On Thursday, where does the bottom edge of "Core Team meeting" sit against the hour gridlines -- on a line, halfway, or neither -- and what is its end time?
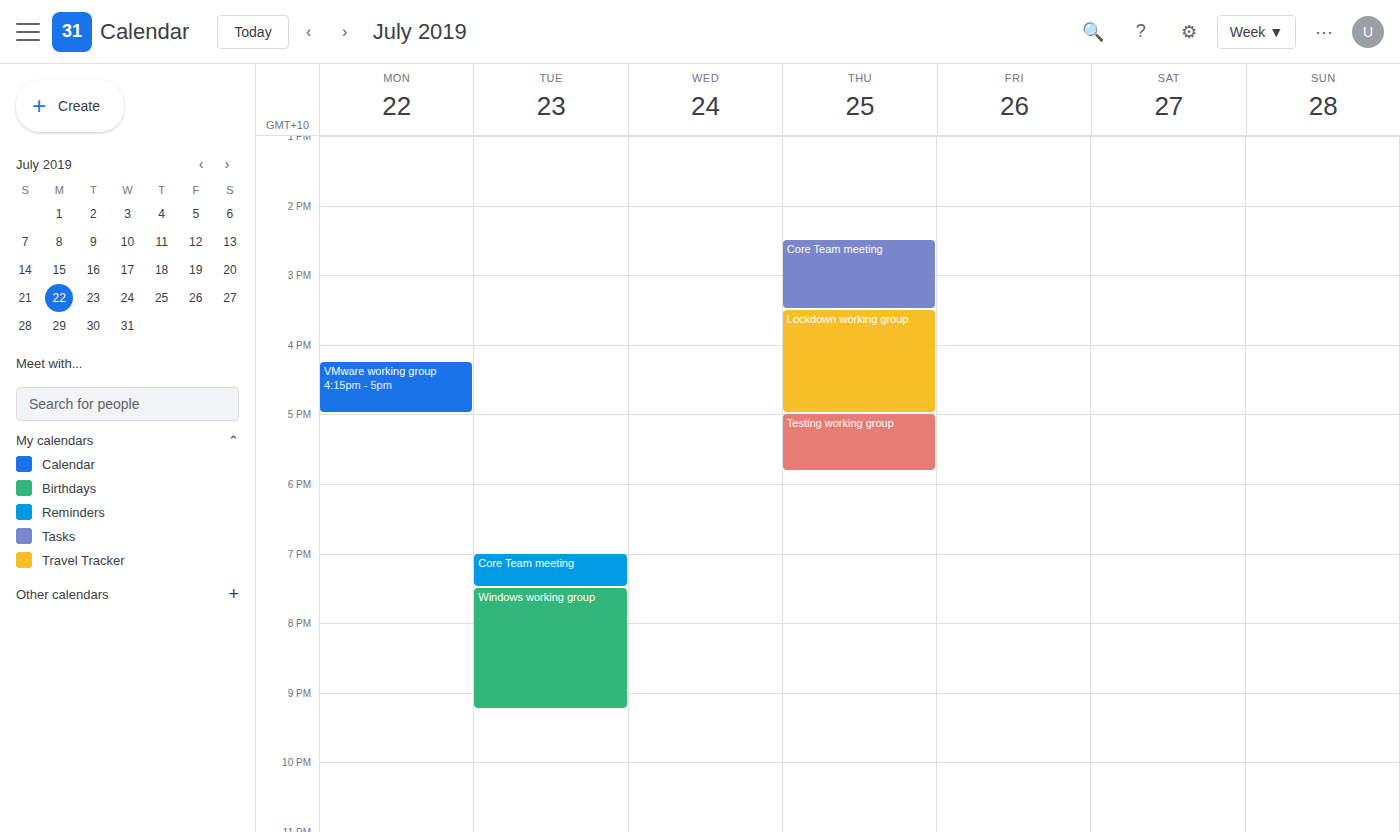
3:30 PM -- halfway between the 3 PM and 4 PM lines.